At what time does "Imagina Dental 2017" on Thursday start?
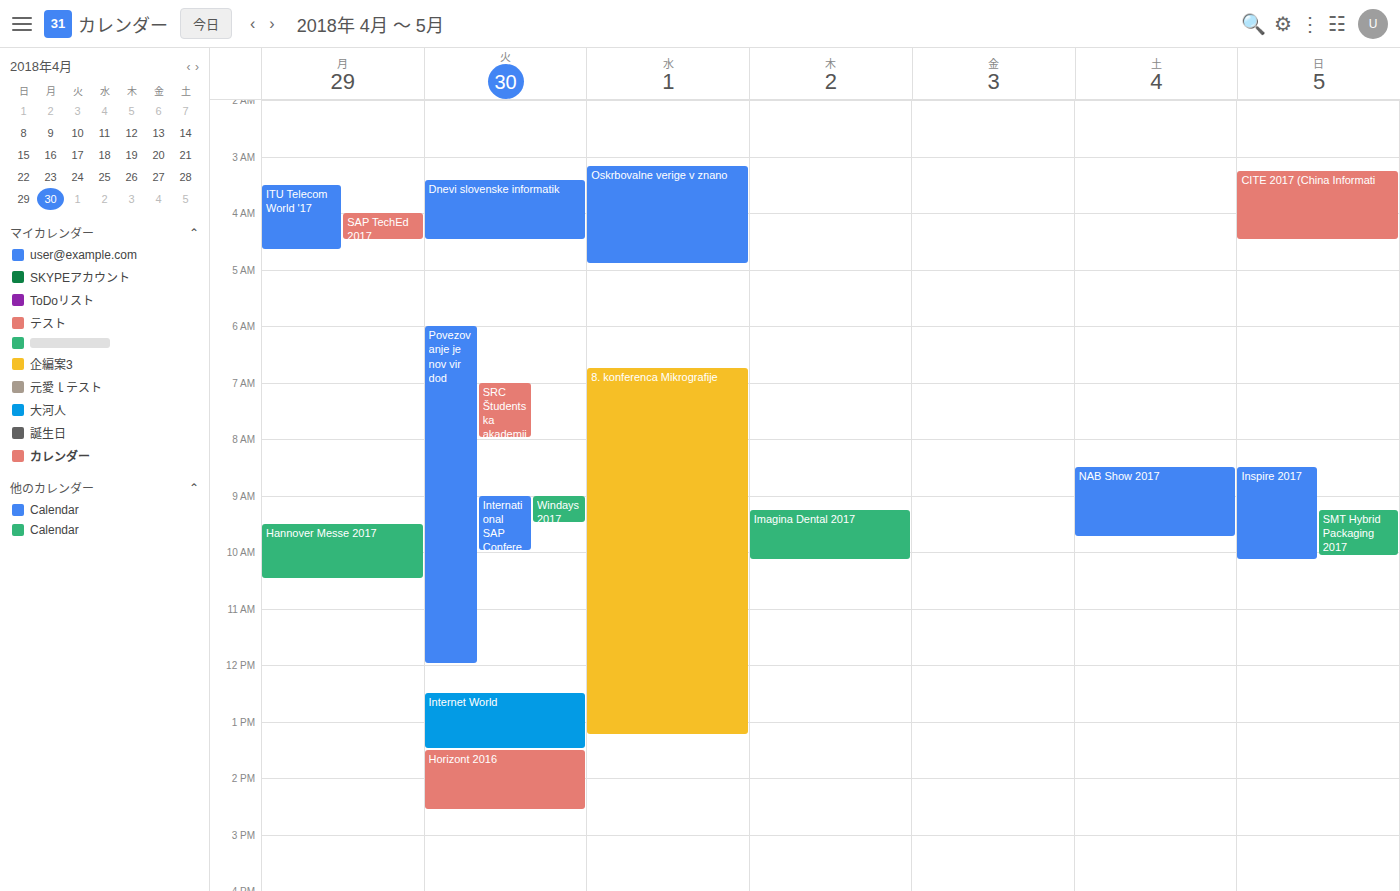
9:15 AM